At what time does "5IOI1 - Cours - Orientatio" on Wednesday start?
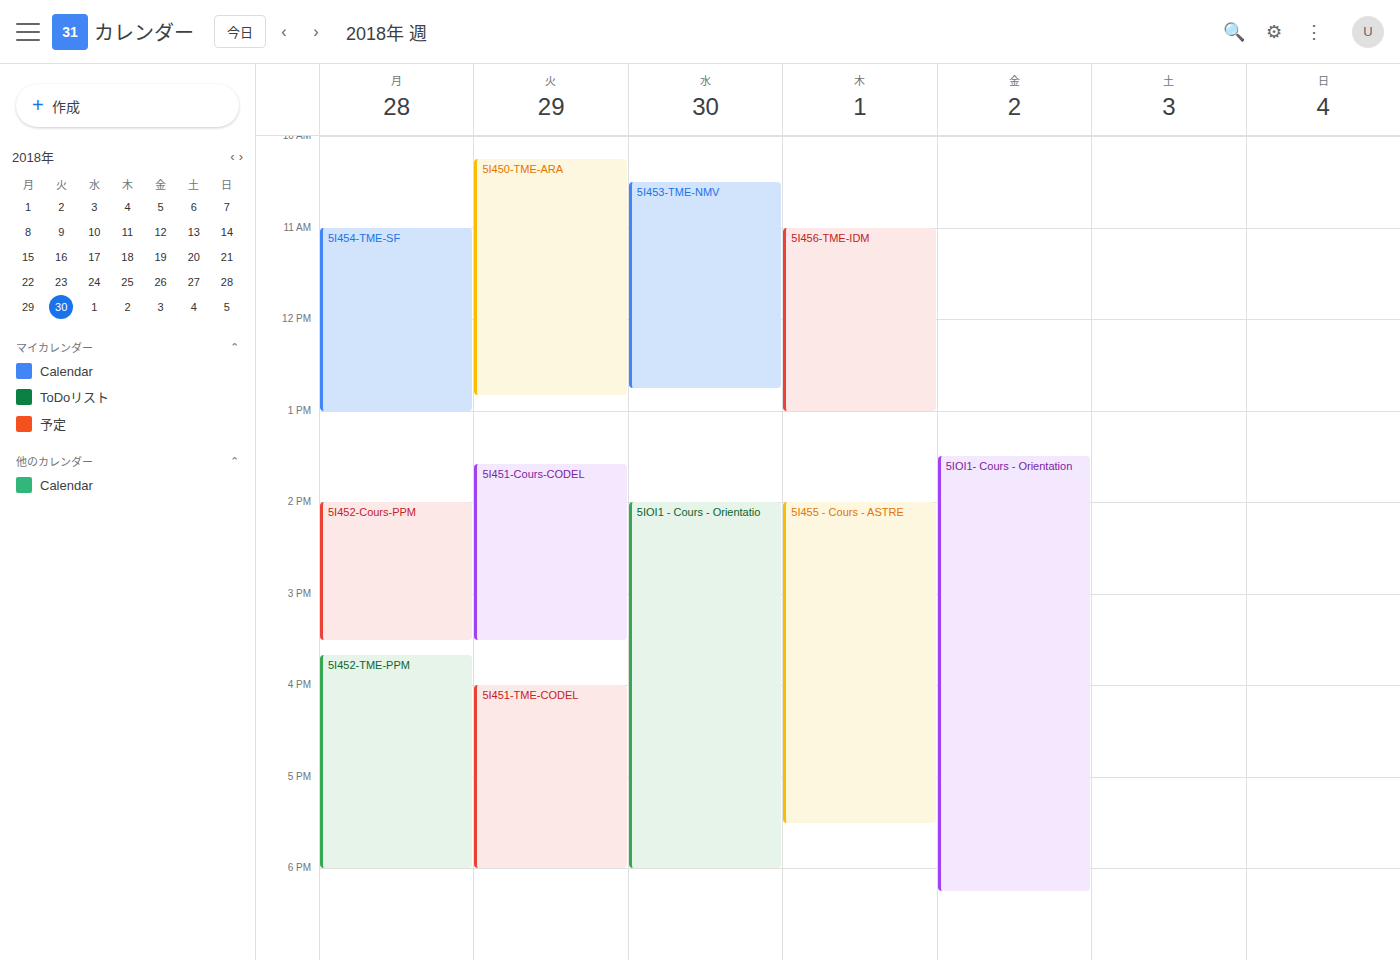
2:00 PM